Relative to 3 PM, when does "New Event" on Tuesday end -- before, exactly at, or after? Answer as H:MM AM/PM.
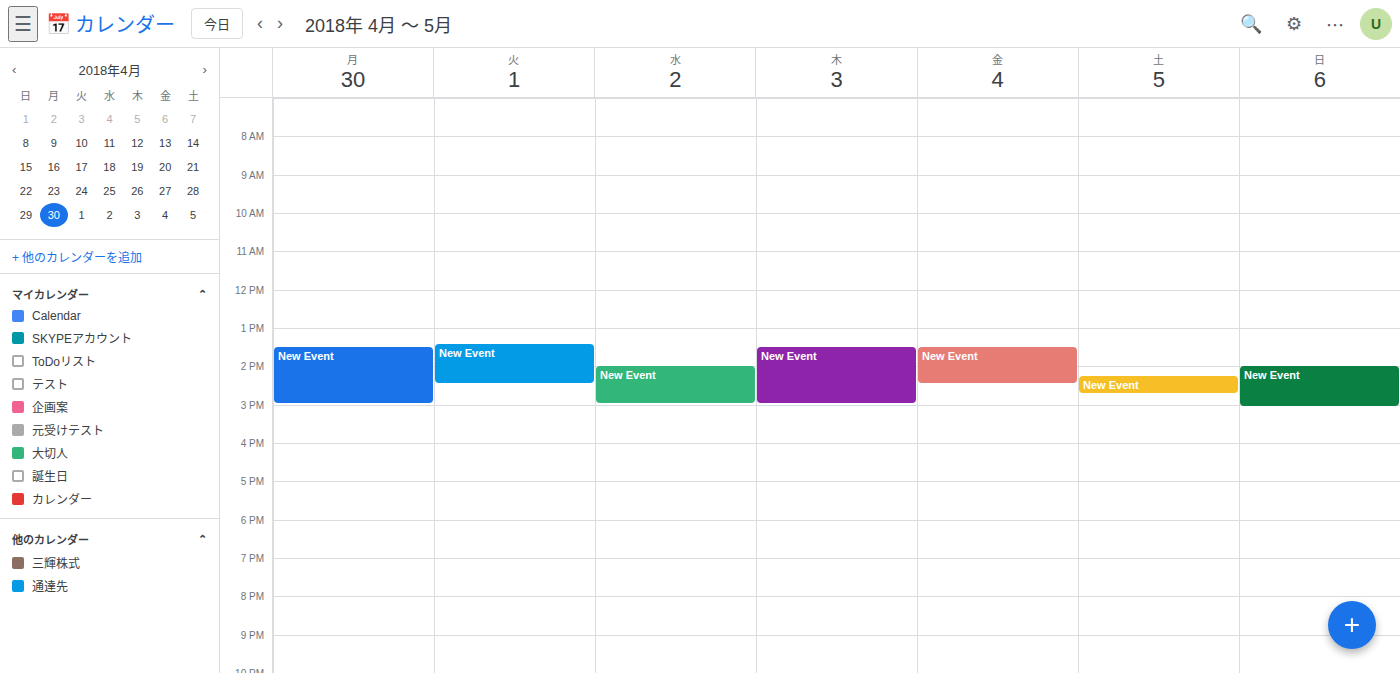
2:30 PM -- before 3 PM, 30 minutes above the 3 PM line.